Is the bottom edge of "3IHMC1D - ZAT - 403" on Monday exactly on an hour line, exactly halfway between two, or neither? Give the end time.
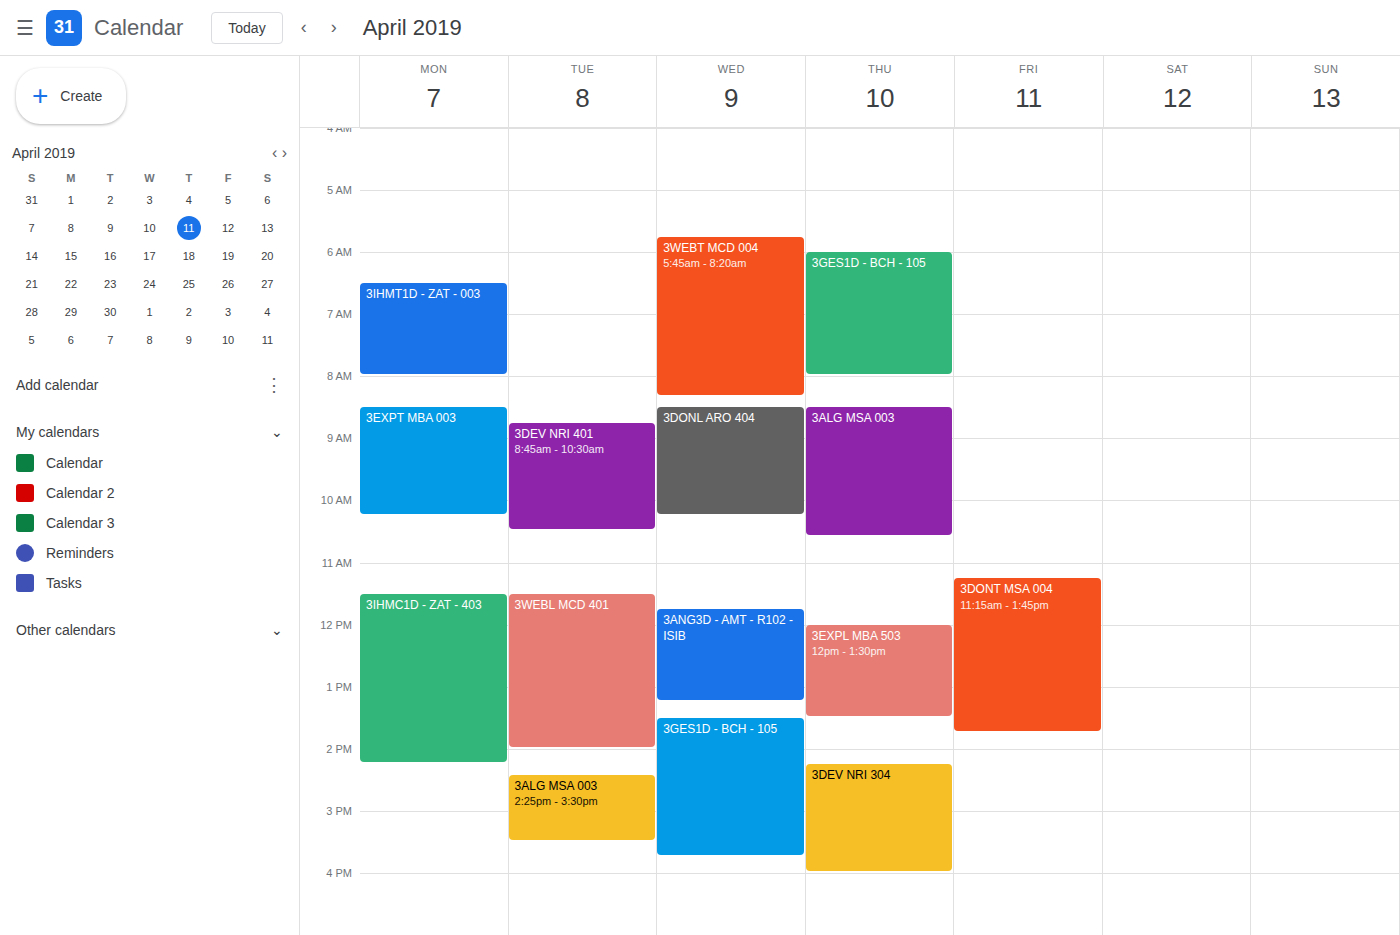
2:15 PM -- neither: a quarter of the way from the 2 PM line to the 3 PM line.